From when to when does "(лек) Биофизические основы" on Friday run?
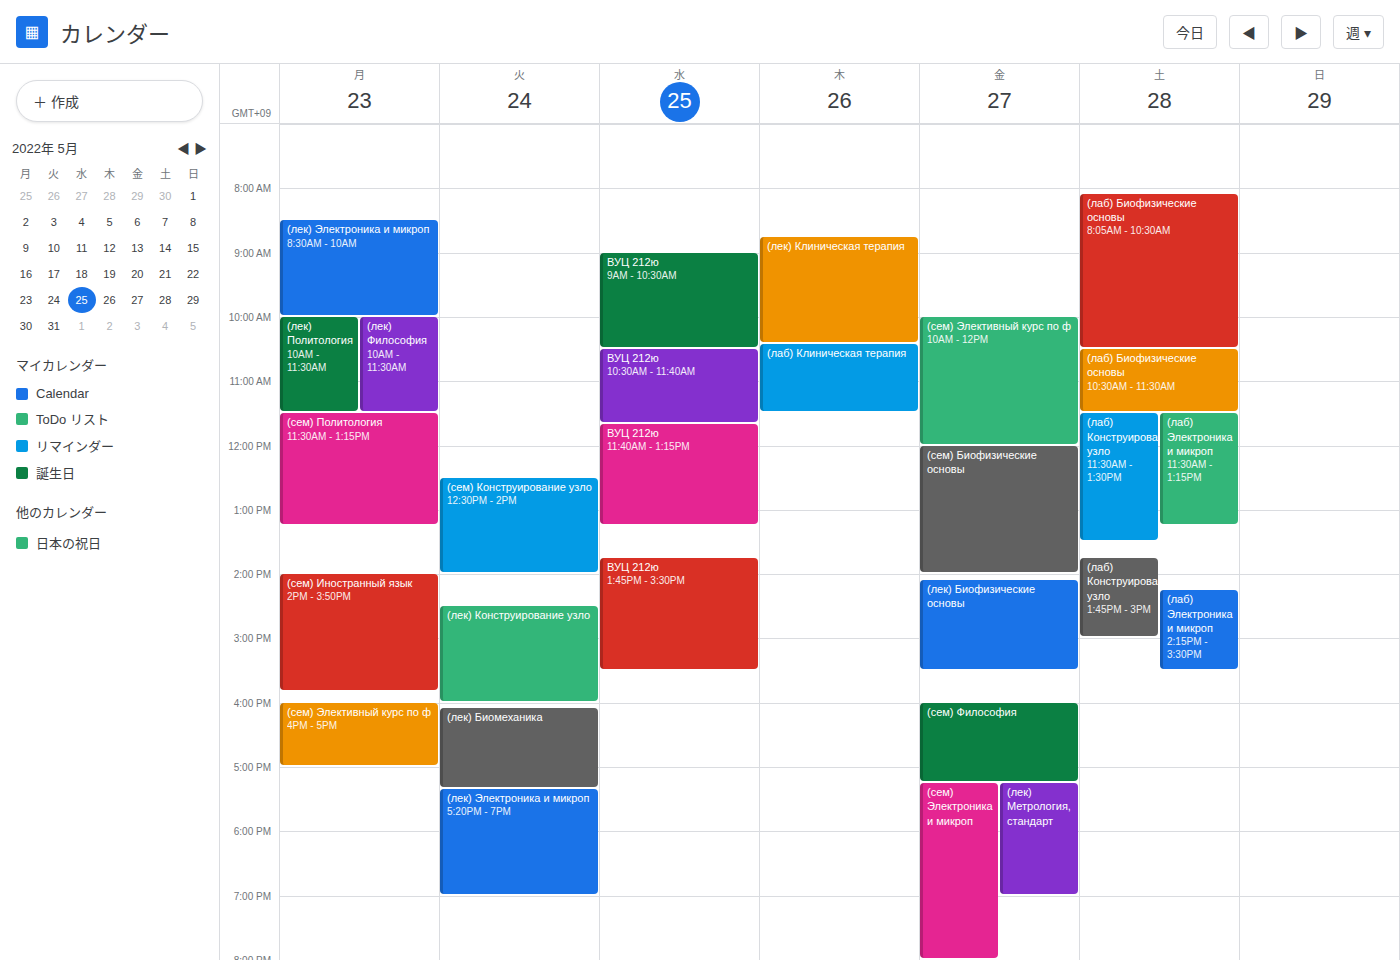
2:05 PM to 3:30 PM